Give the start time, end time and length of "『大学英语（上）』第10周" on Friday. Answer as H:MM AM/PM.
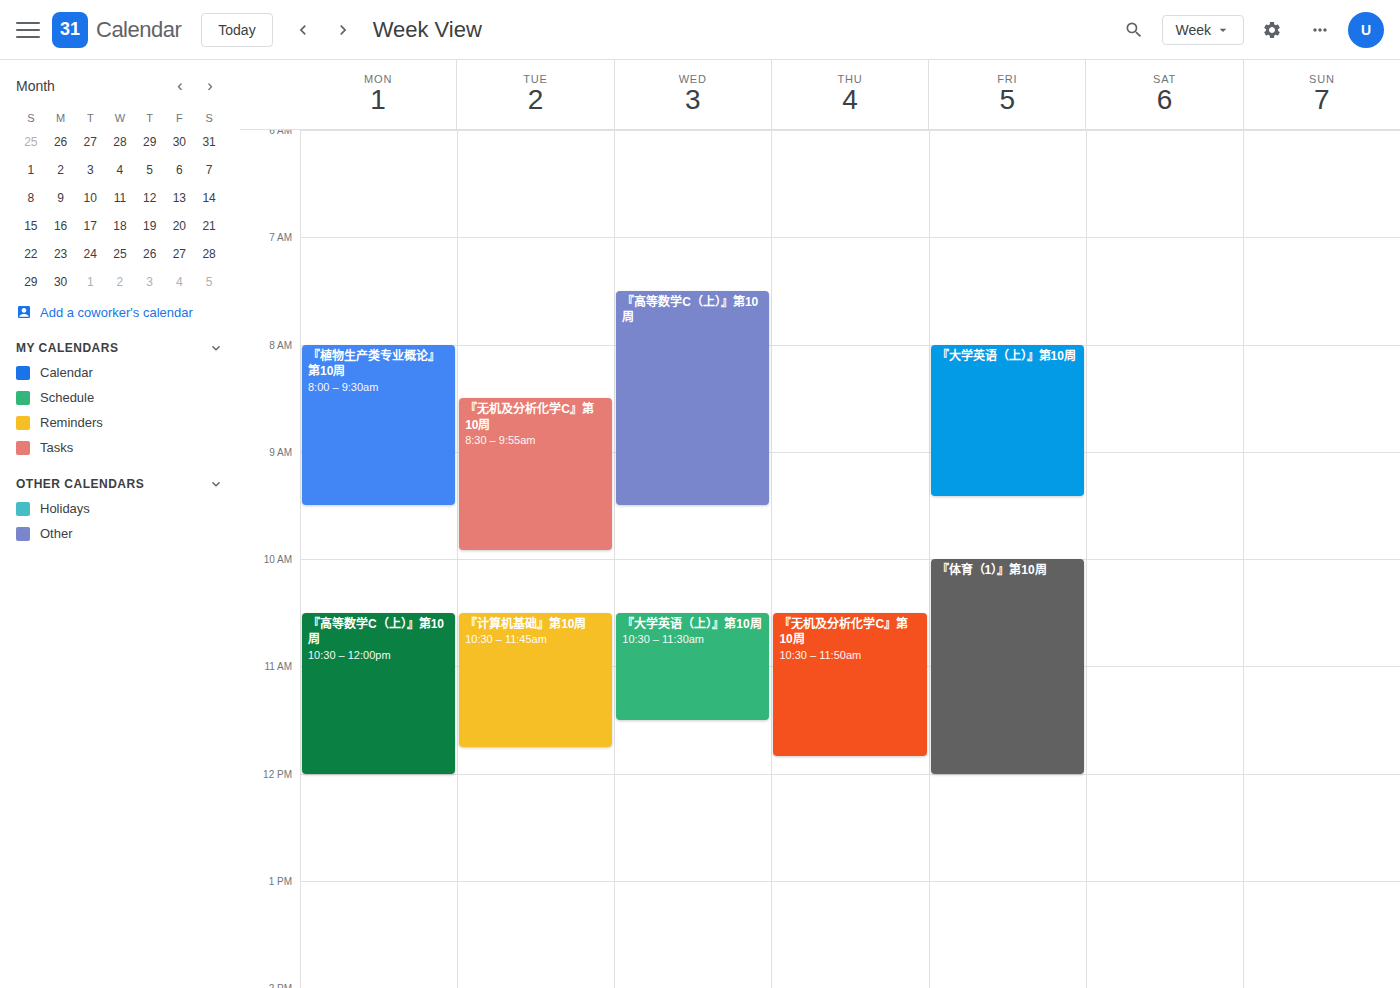
8:00 AM to 9:25 AM, 1 hour 25 minutes